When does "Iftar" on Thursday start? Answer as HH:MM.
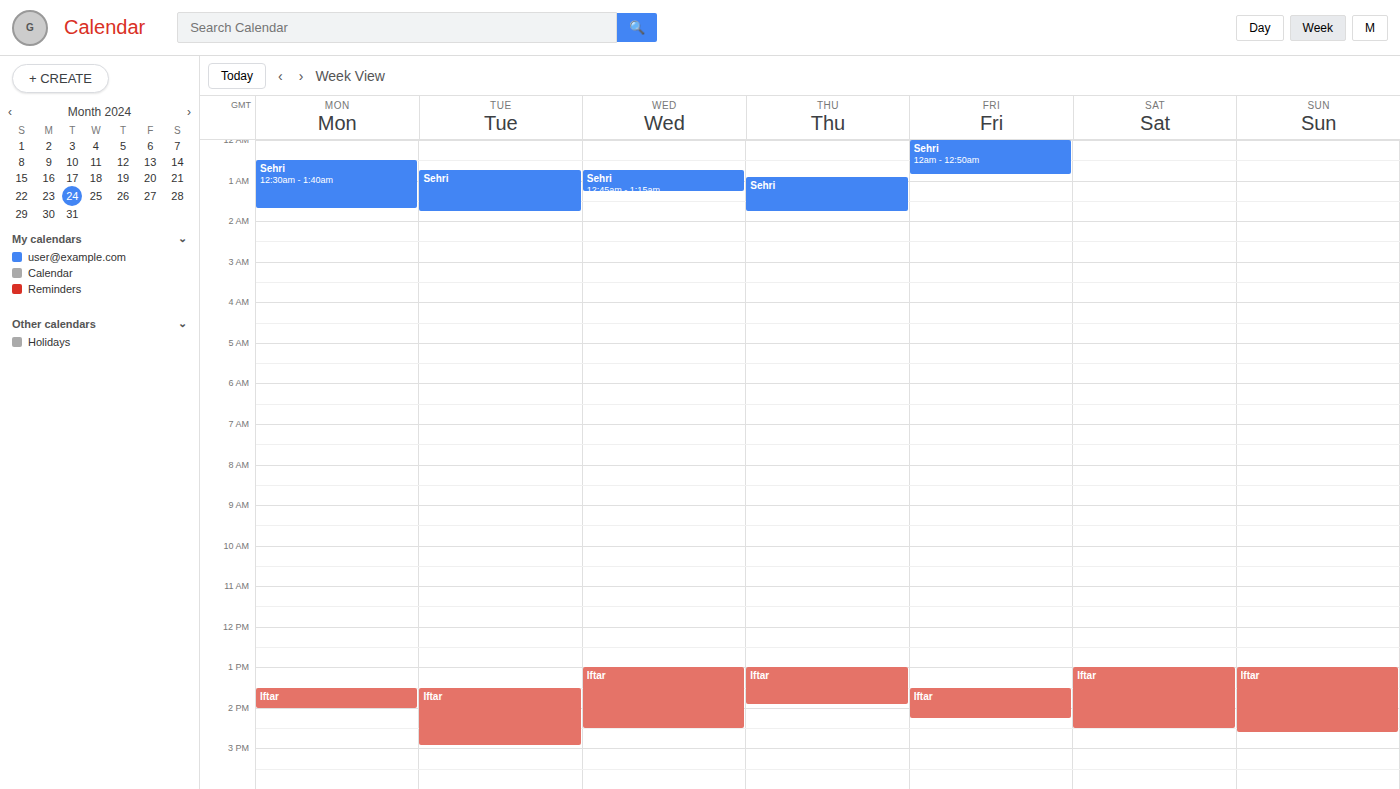
13:00